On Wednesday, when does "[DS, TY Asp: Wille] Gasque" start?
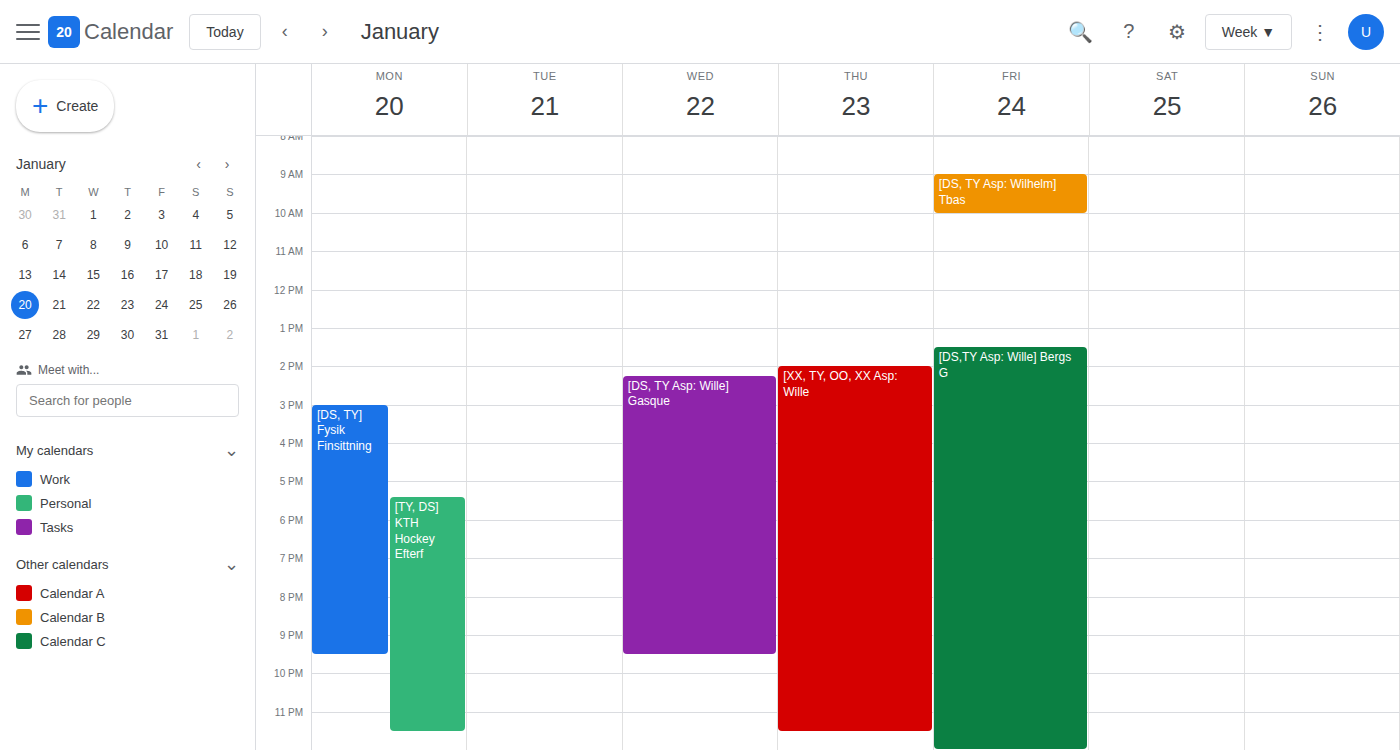
2:15 PM